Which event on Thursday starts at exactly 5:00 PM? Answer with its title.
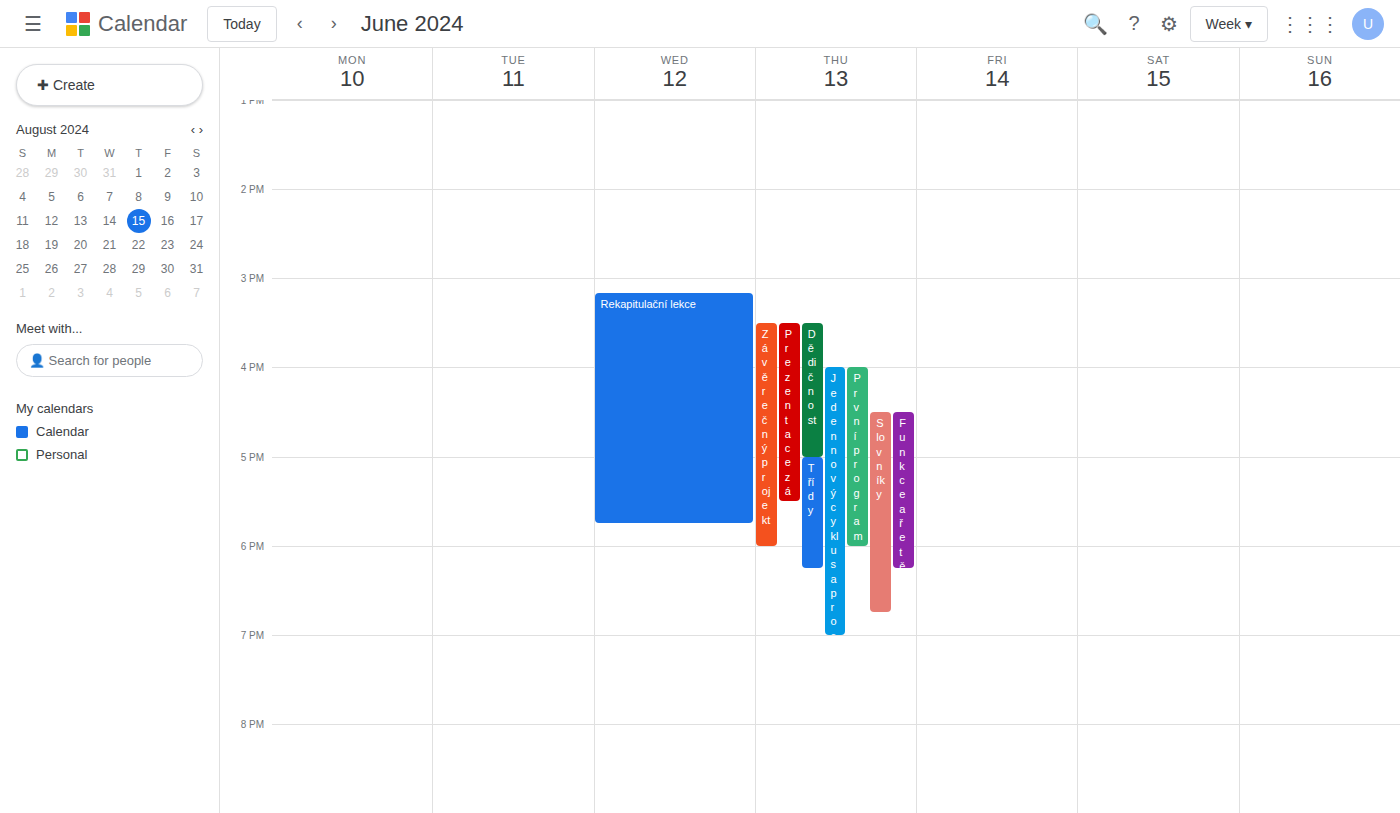
"Třídy"